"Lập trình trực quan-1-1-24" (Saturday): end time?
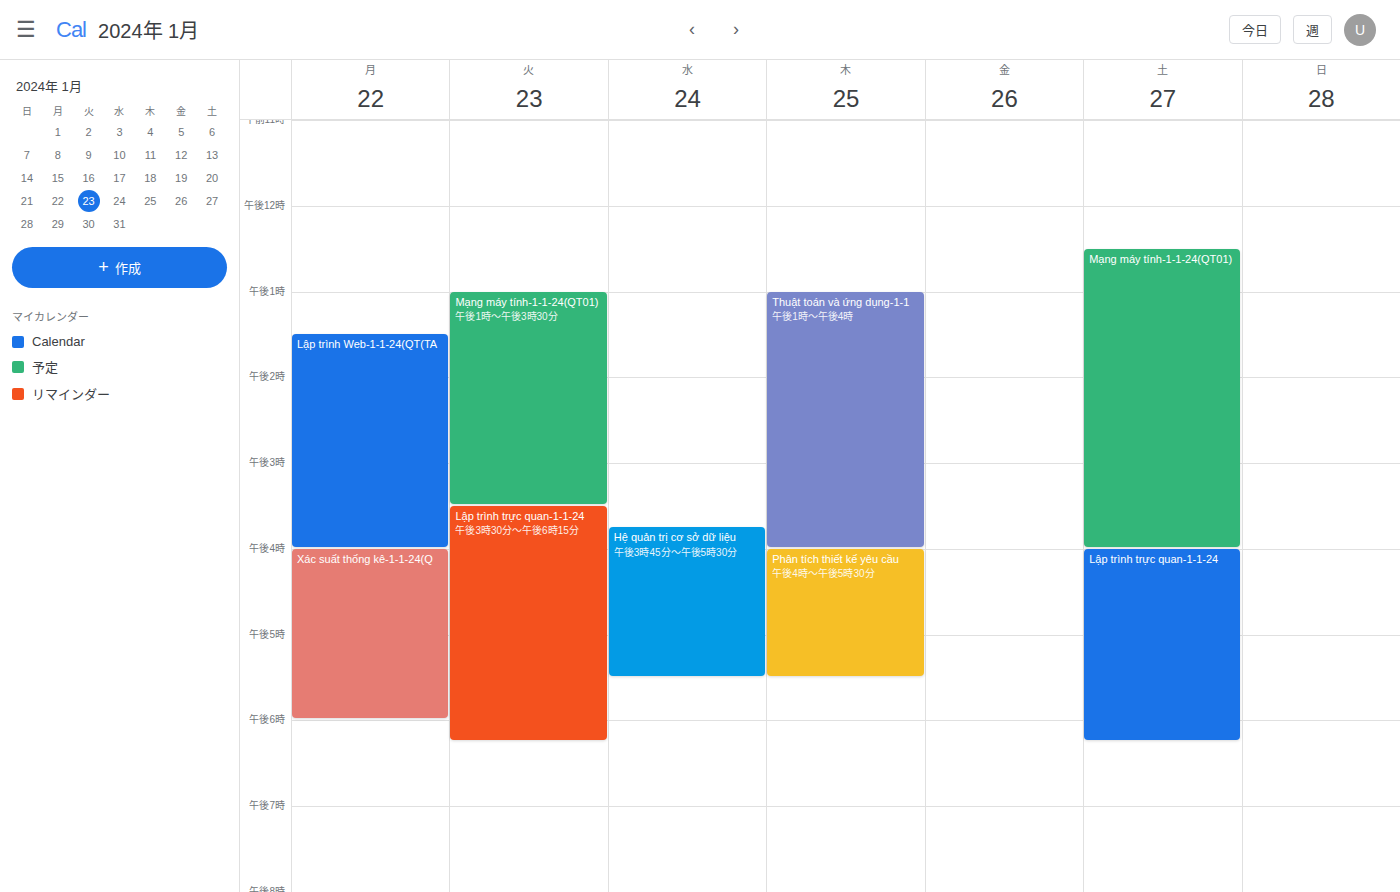
6:15 PM